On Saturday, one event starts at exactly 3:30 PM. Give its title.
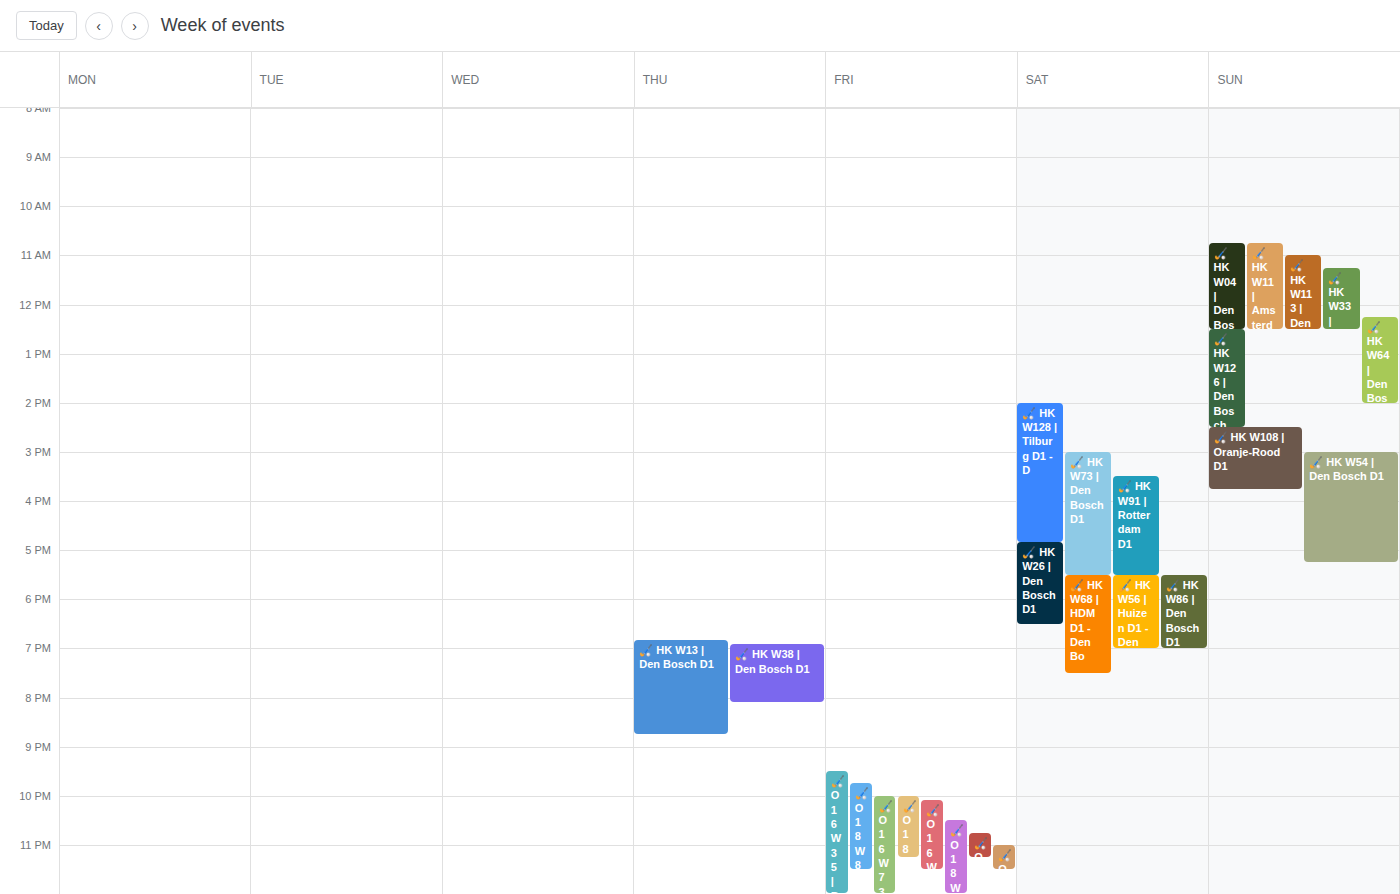
"🏑 HK W91 | Rotterdam D1"